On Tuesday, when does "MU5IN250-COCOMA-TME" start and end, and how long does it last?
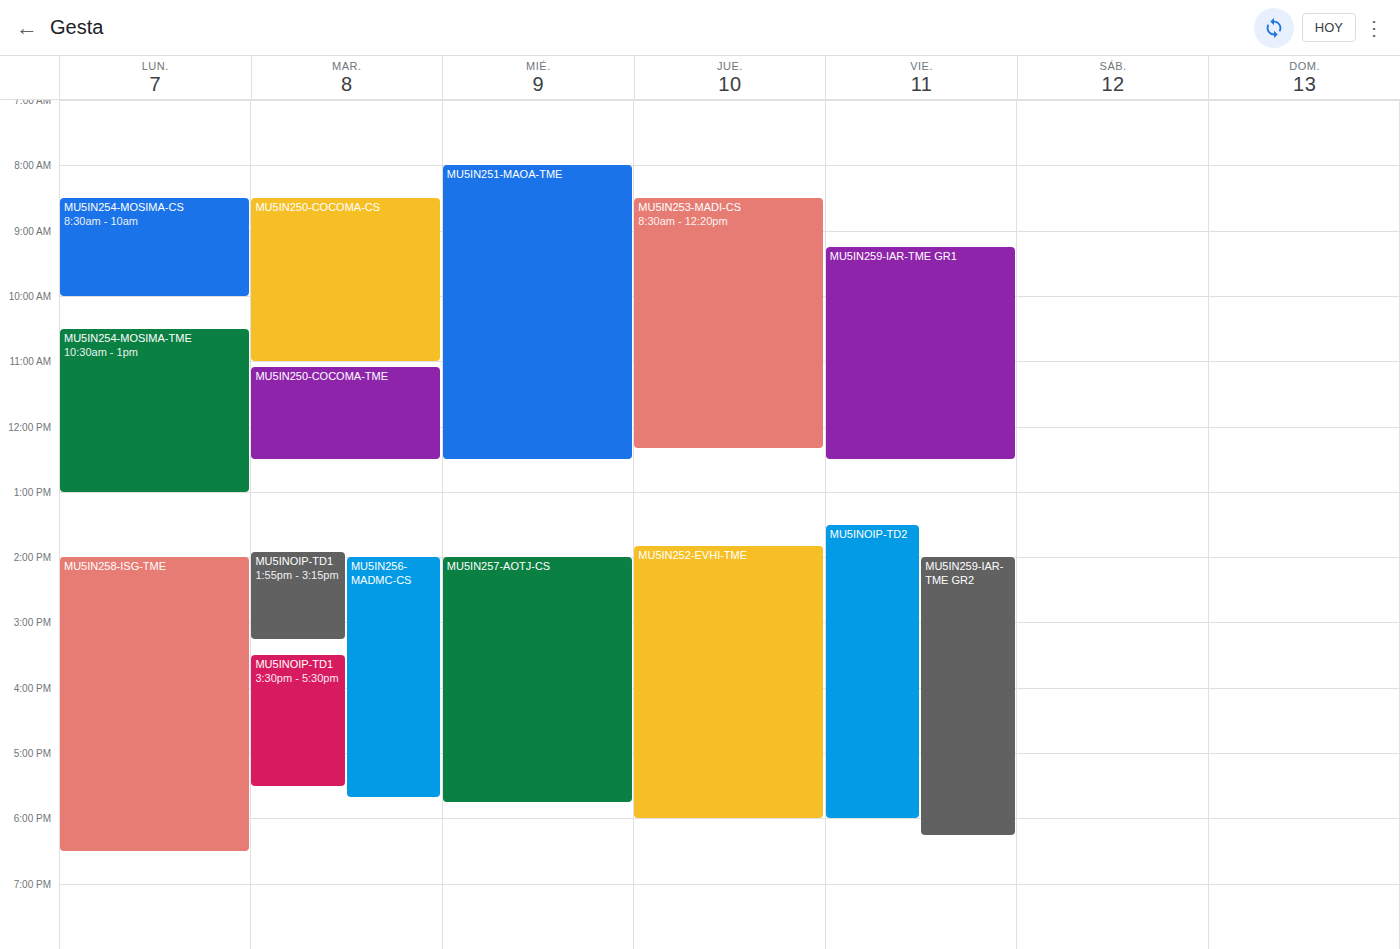
11:05 AM to 12:30 PM, 1 hour 25 minutes